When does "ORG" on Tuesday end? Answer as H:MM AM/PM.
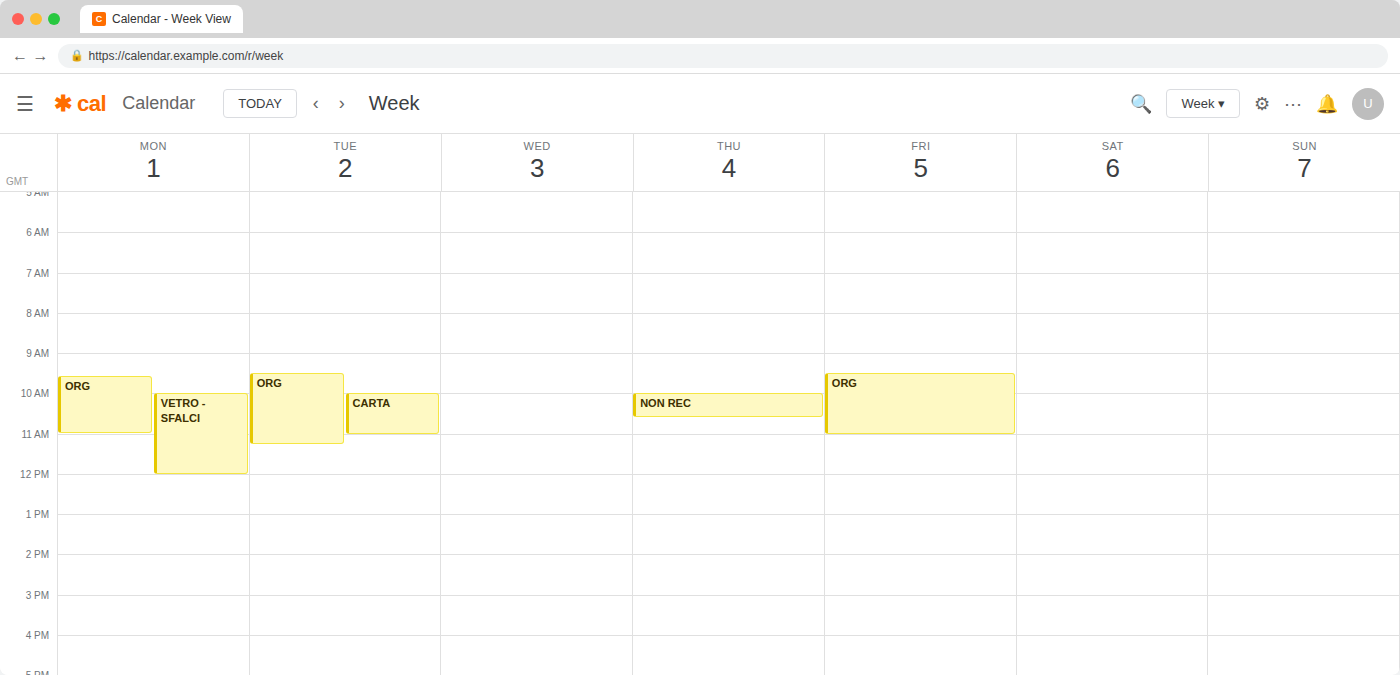
11:15 AM